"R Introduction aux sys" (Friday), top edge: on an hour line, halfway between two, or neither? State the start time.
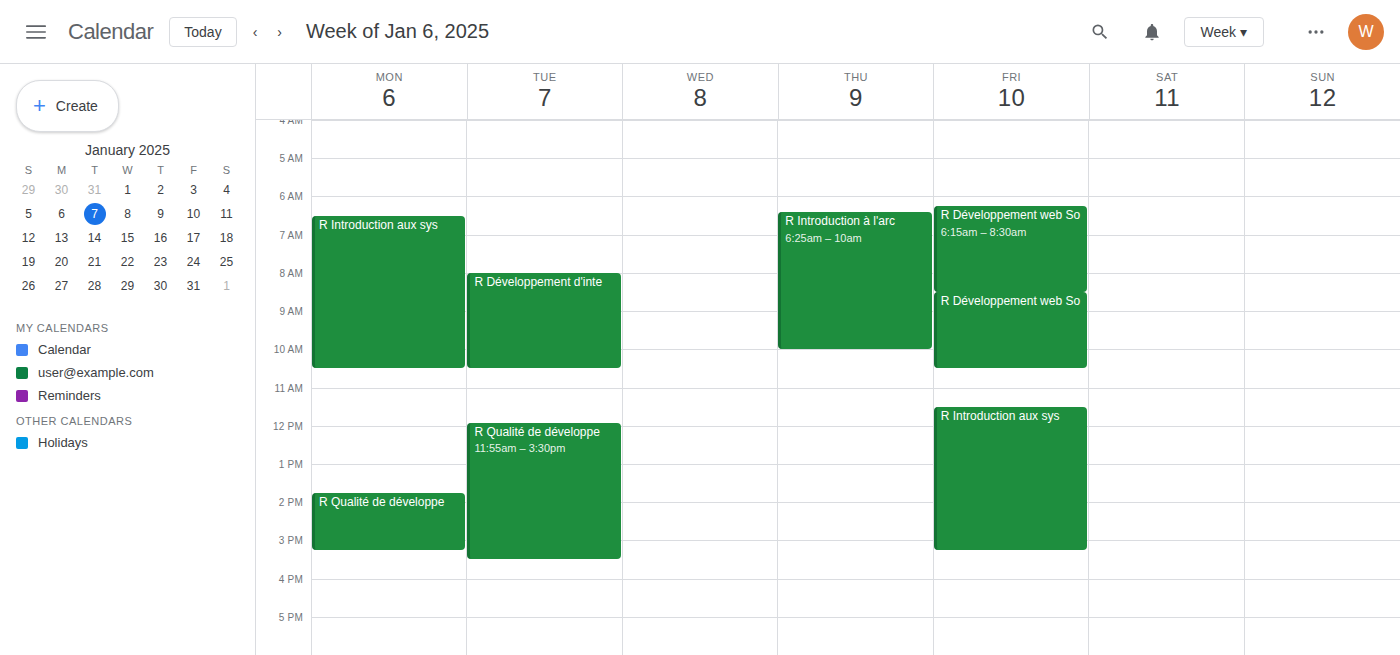
11:30 AM -- halfway between the 11 AM and 12 PM lines.